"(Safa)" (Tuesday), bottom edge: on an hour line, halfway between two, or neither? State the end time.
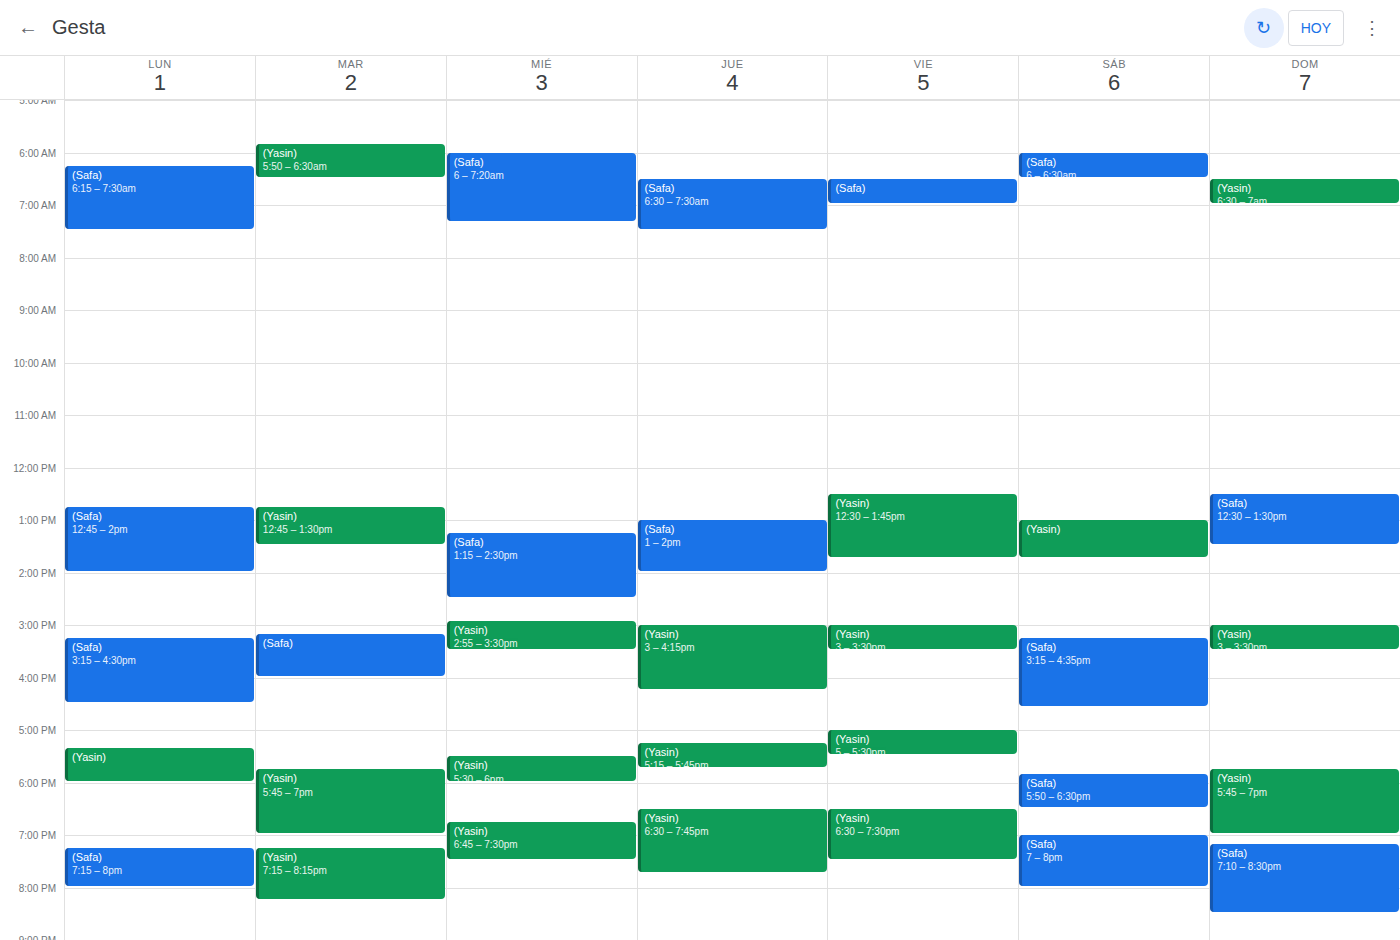
16:00 -- exactly on the 16:00 line.